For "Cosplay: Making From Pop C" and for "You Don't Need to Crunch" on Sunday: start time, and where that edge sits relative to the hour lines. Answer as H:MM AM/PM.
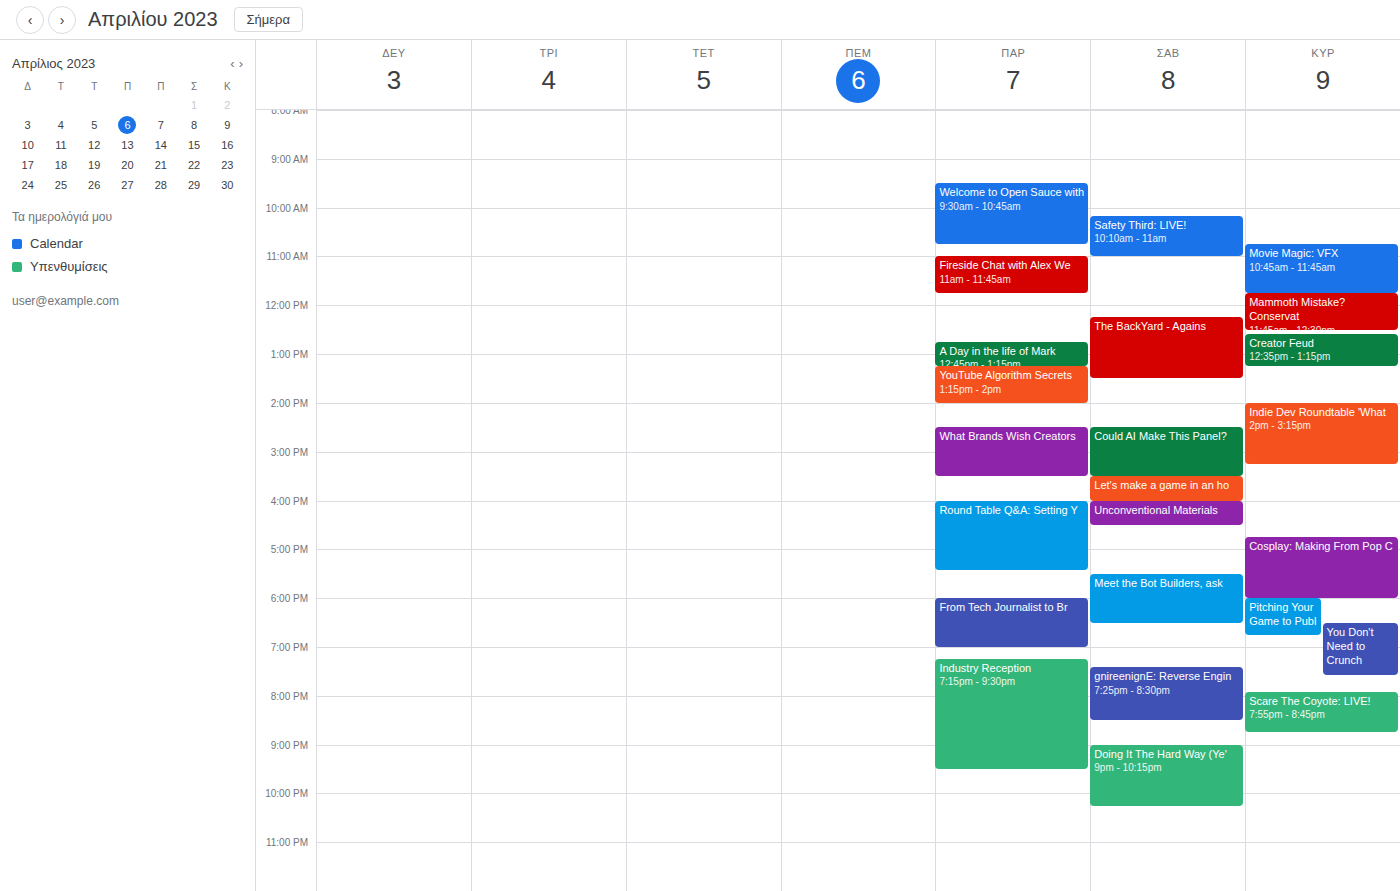
"Cosplay: Making From Pop C": 4:45 PM, neither: three quarters of the way from the 4 PM line to the 5 PM line. "You Don't Need to Crunch": 6:30 PM, halfway between the 6 PM and 7 PM lines.